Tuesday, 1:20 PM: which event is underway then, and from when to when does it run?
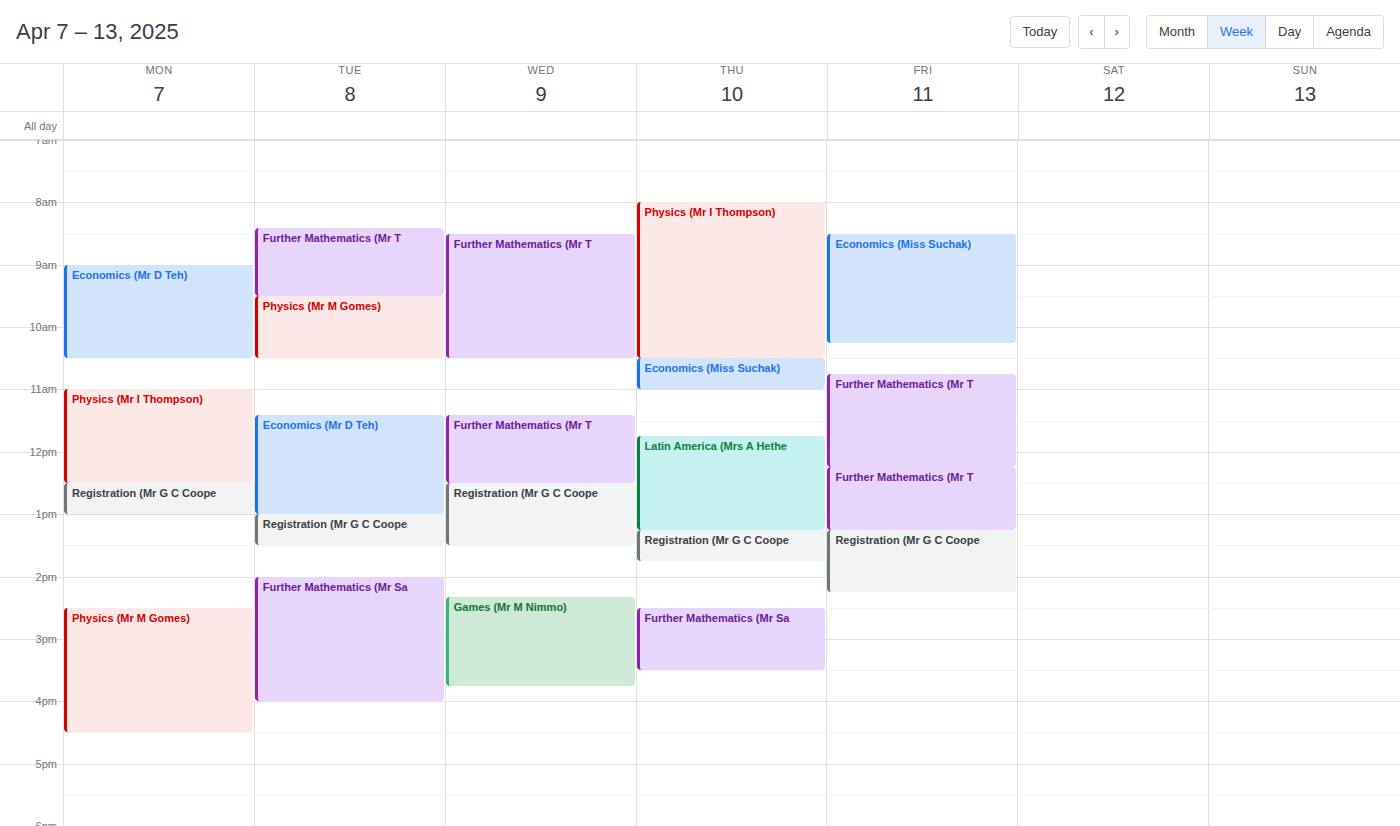
"Registration (Mr G C Coope", 1:00 PM to 1:30 PM